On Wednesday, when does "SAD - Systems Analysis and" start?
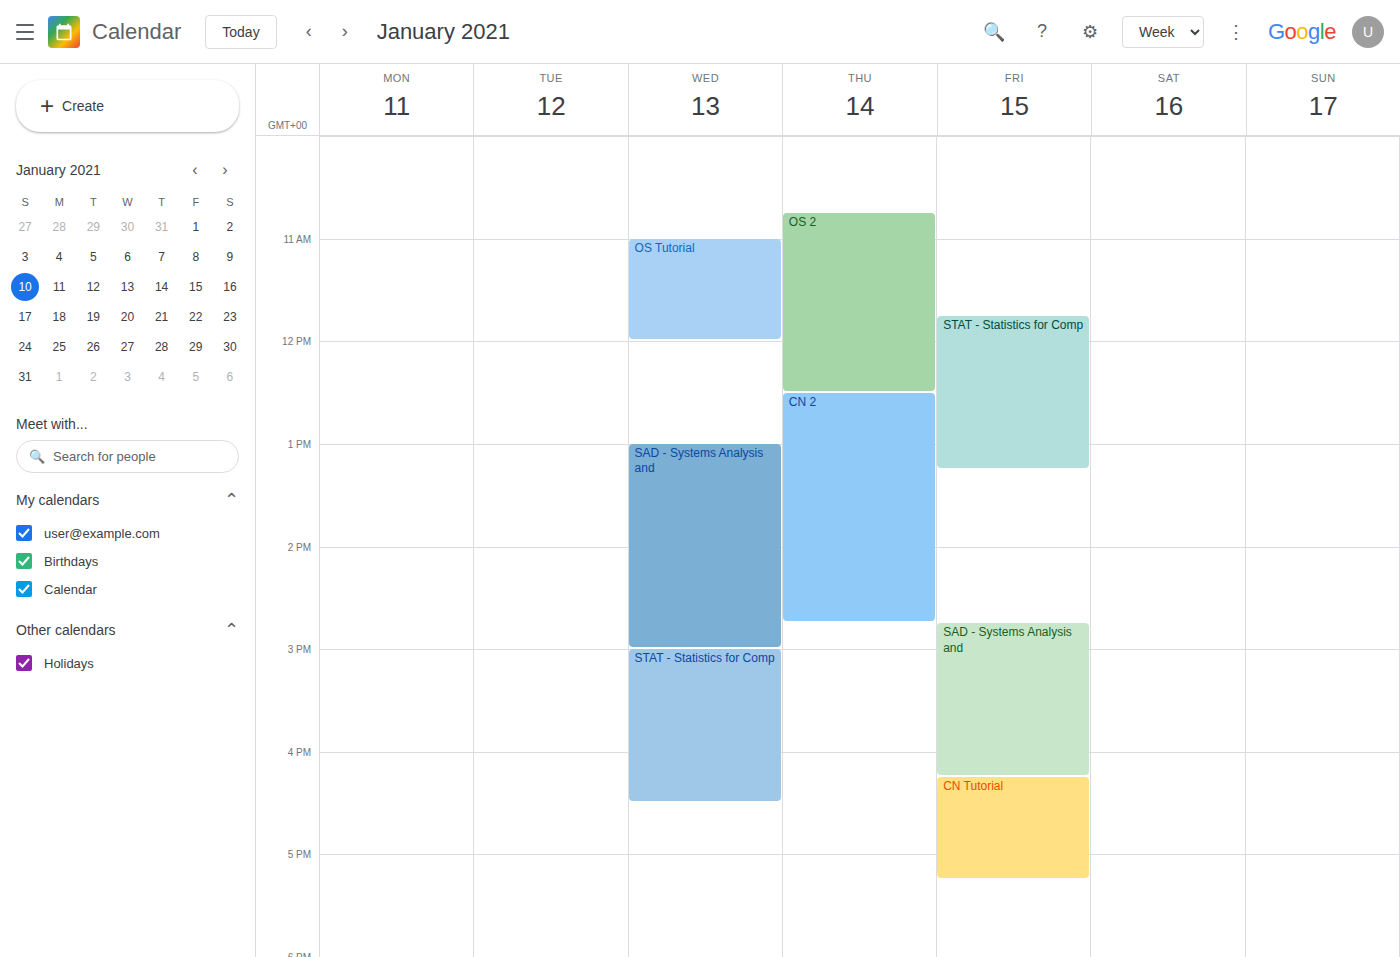
1:00 PM